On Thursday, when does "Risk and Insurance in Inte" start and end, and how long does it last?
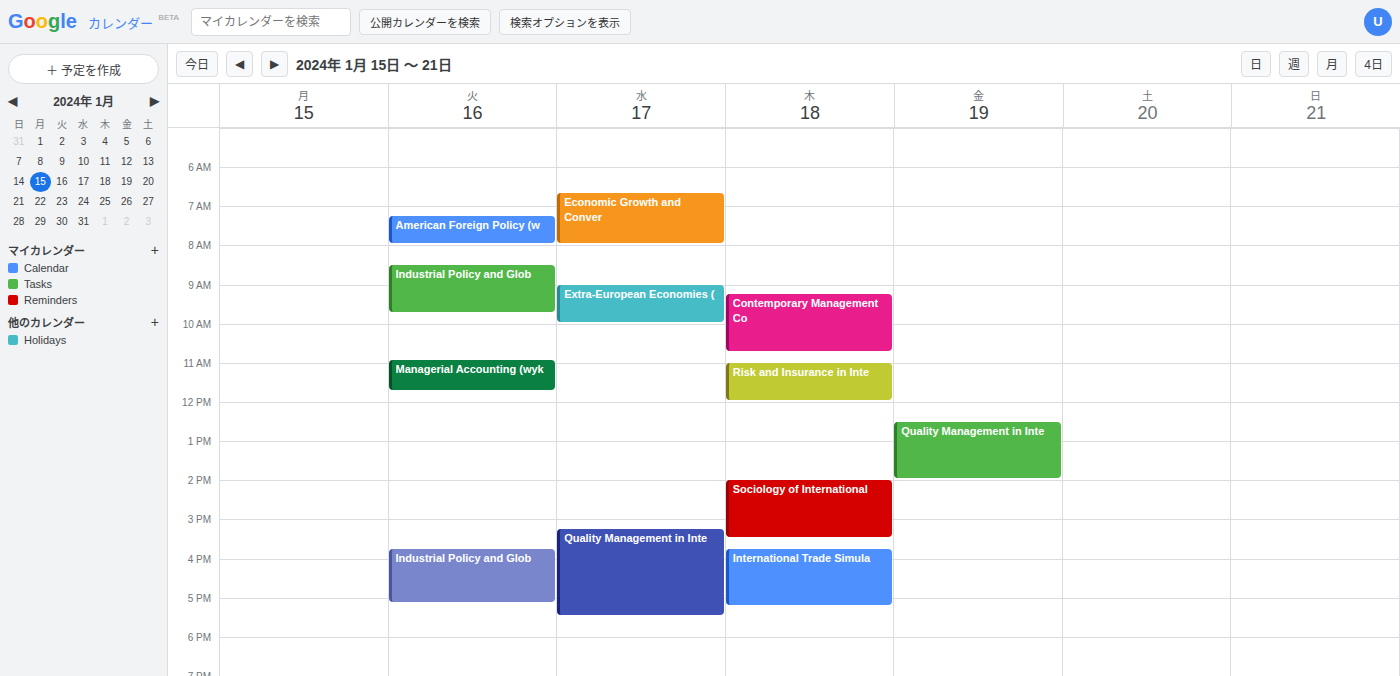
11:00 to 12:00, 1 hour